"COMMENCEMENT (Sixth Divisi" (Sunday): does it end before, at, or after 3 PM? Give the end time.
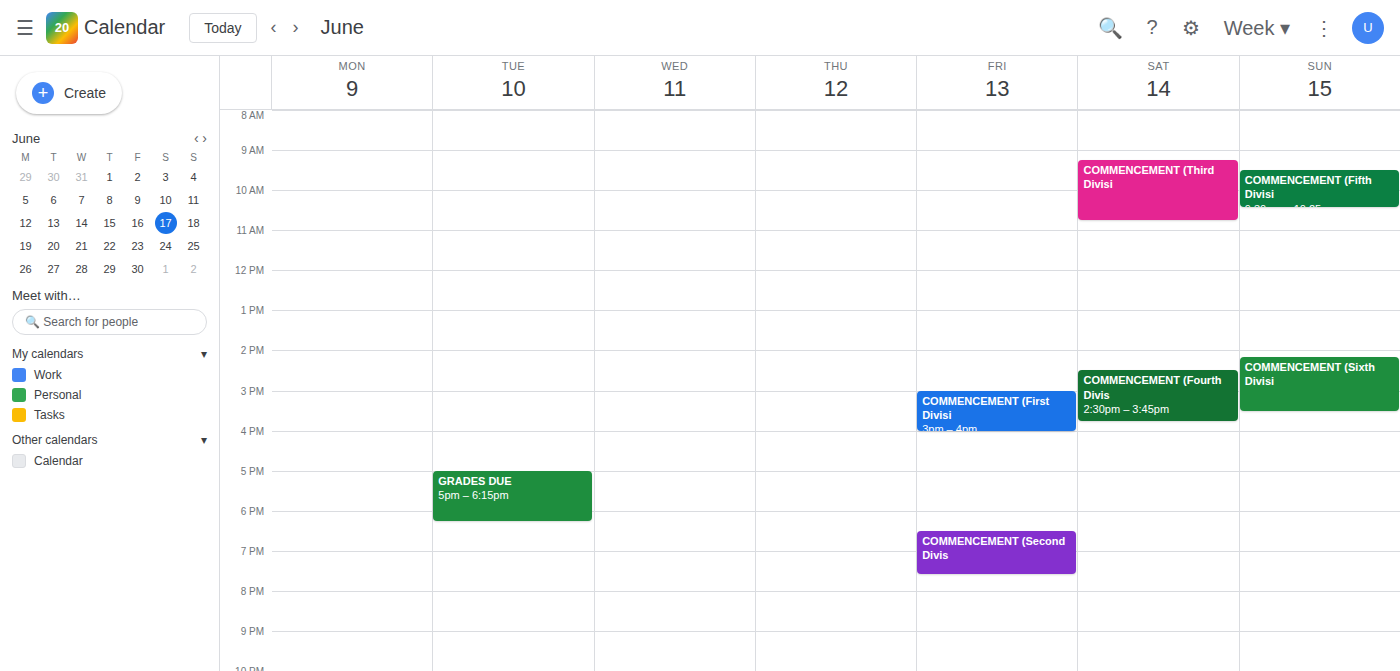
3:30 PM -- after 3 PM, 30 minutes below the 3 PM line.